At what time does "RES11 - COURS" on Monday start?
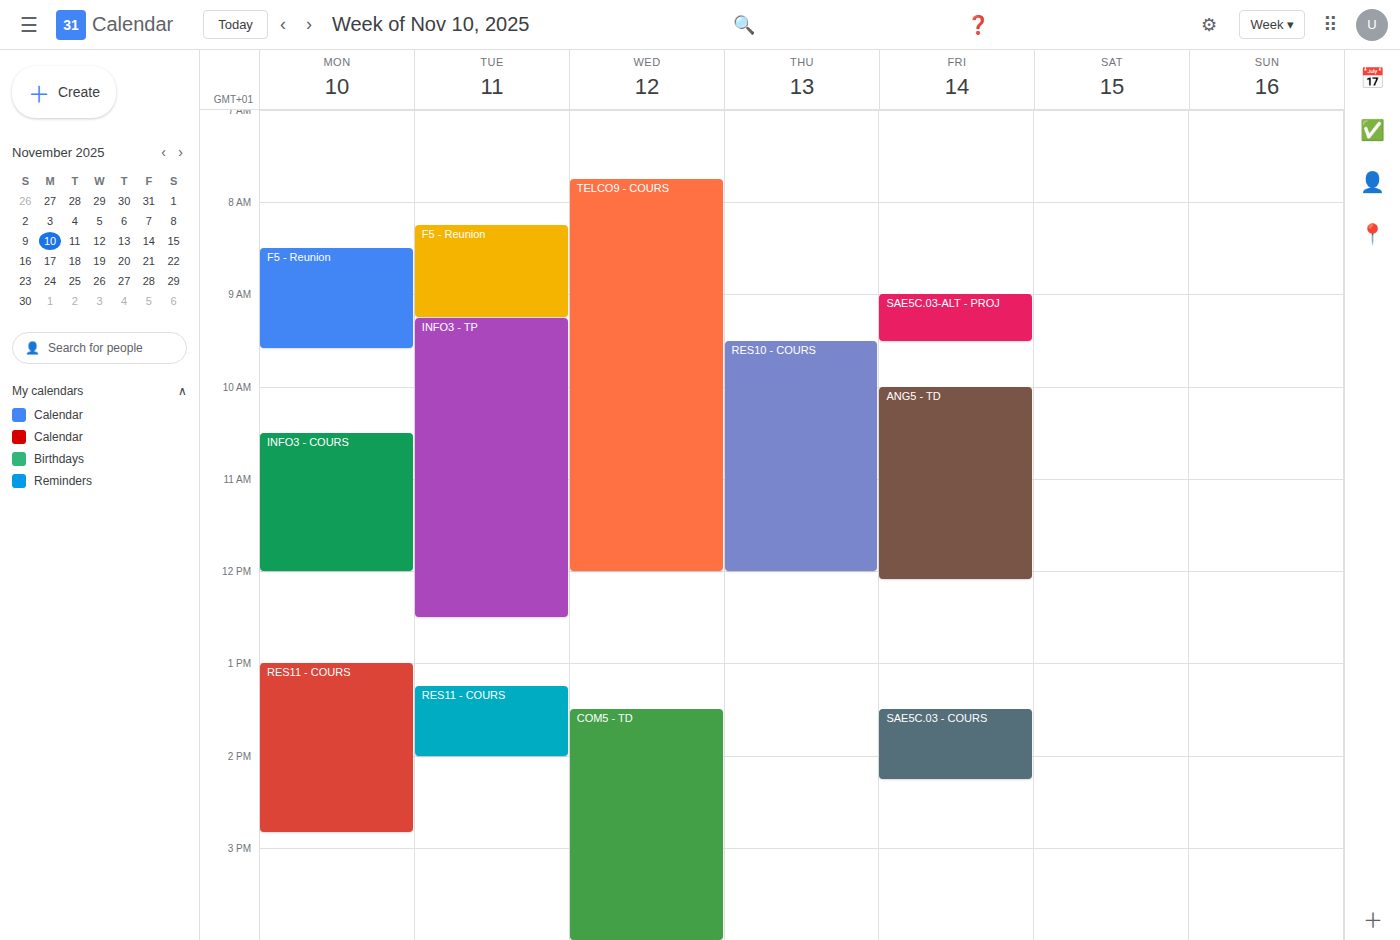
1:00 PM